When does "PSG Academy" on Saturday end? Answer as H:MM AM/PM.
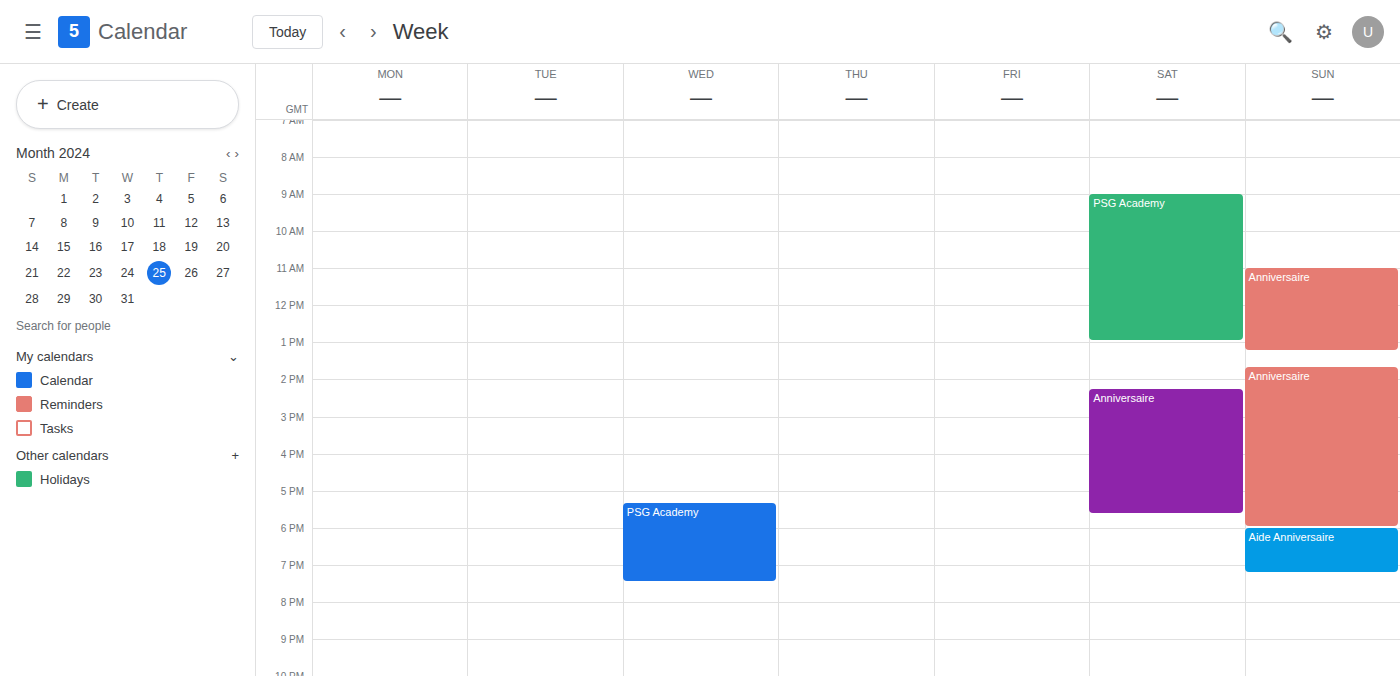
1:00 PM